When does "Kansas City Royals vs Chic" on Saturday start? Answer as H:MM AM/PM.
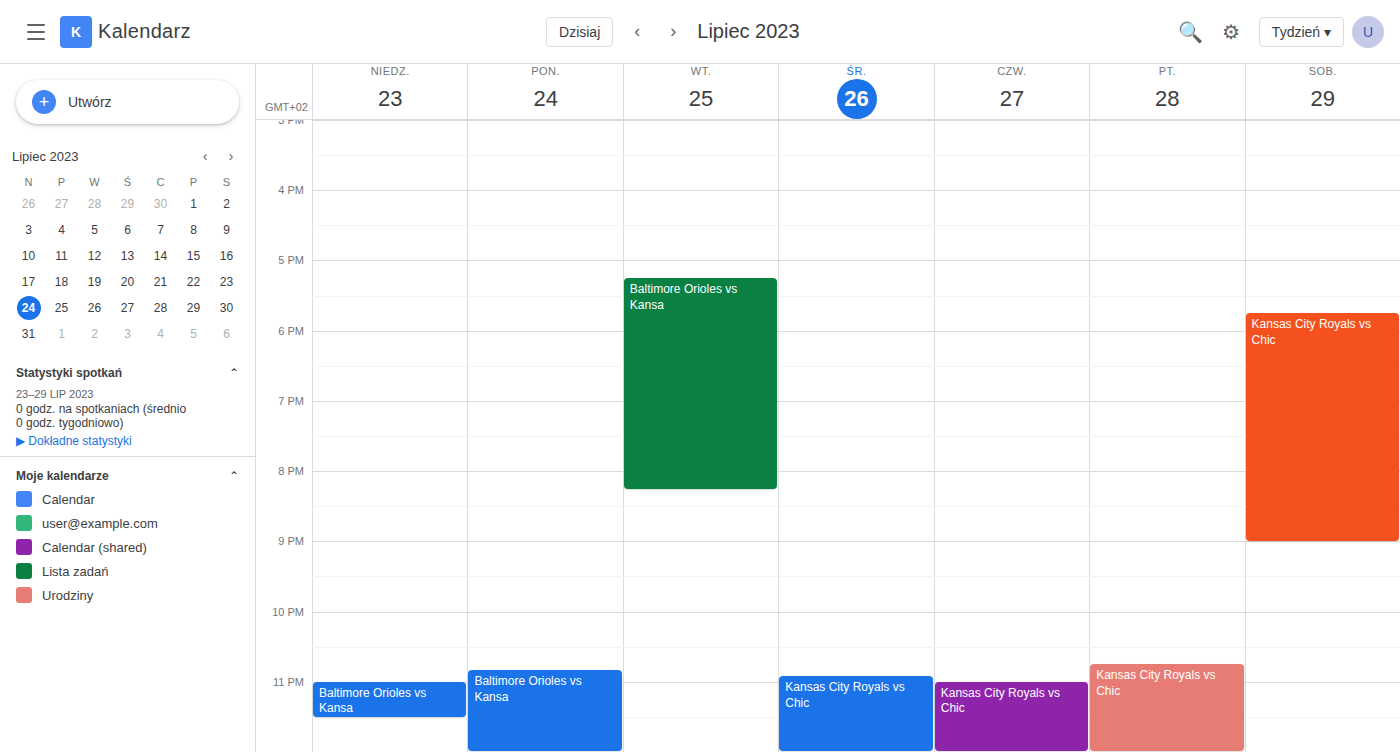
5:45 PM